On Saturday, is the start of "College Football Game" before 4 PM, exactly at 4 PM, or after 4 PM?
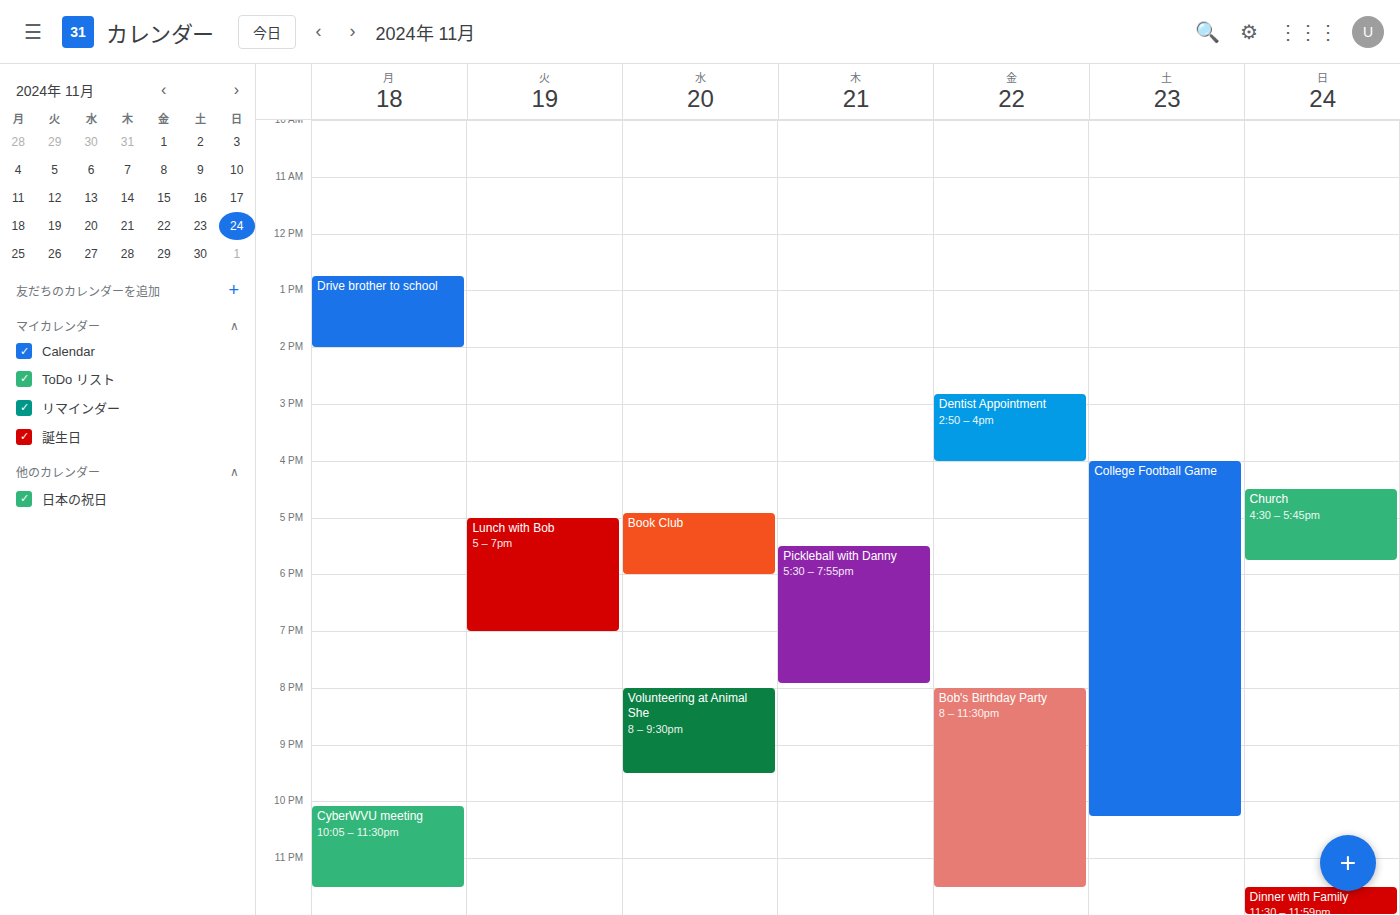
4:00 PM -- exactly at 4 PM, on the 4 PM line.